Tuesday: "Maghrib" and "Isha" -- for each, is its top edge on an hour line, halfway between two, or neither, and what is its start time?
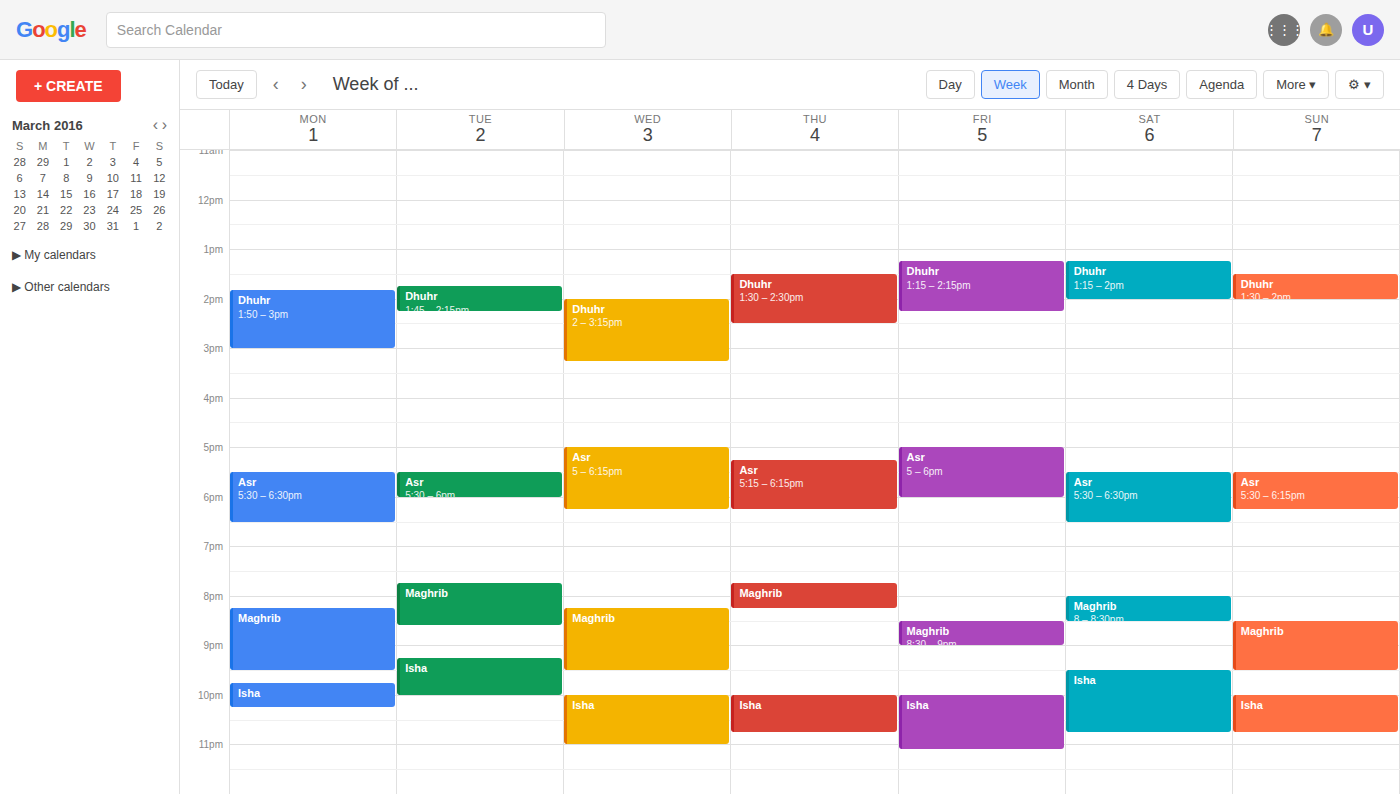
"Maghrib": 7:45 PM, neither: three quarters of the way from the 7 PM line to the 8 PM line. "Isha": 9:15 PM, neither: a quarter of the way from the 9 PM line to the 10 PM line.